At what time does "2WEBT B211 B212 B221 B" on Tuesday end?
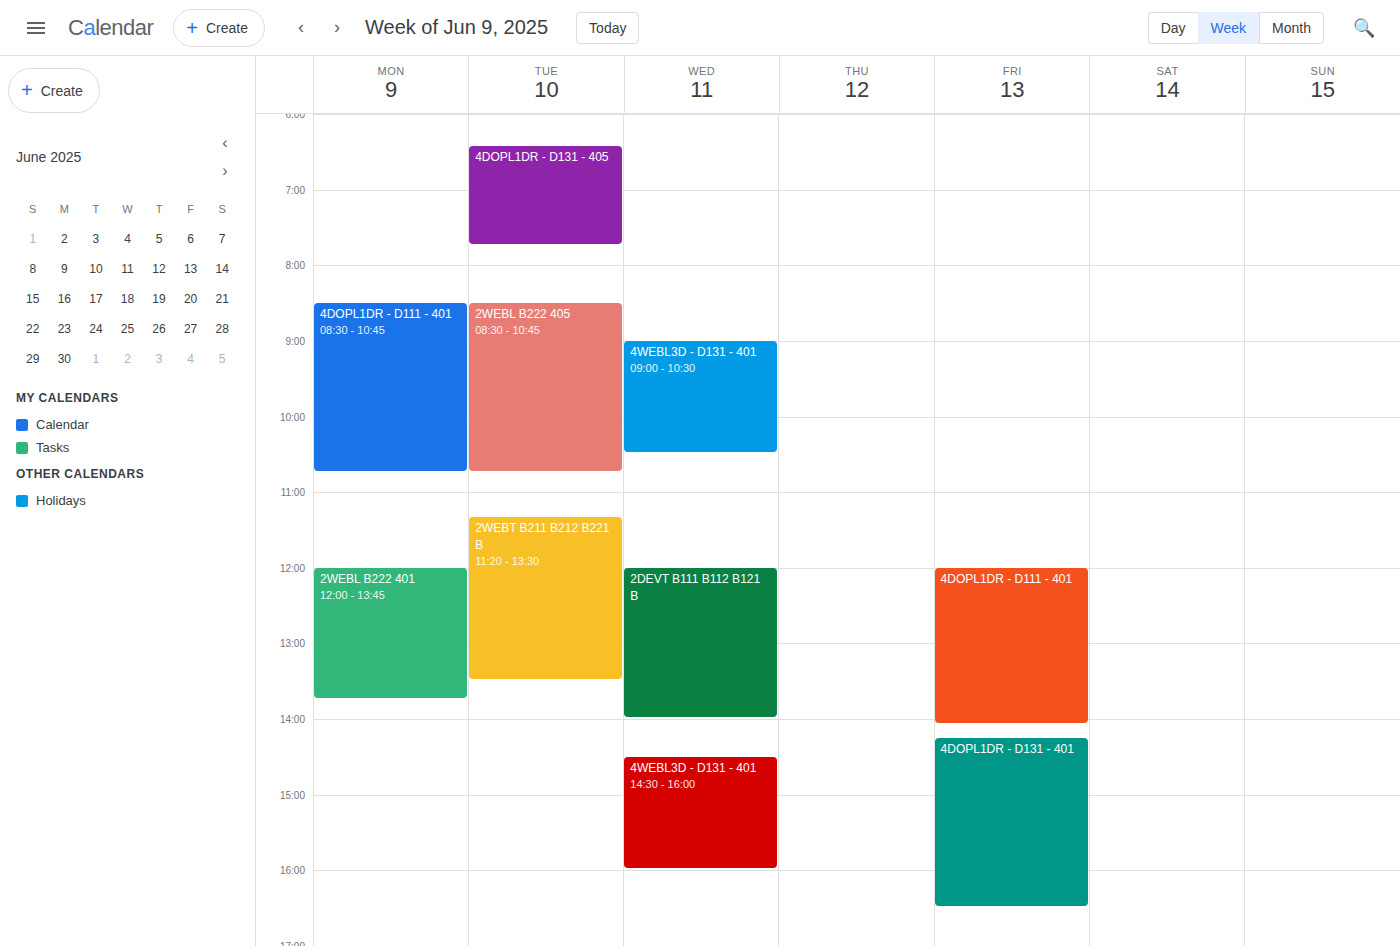
1:30 PM